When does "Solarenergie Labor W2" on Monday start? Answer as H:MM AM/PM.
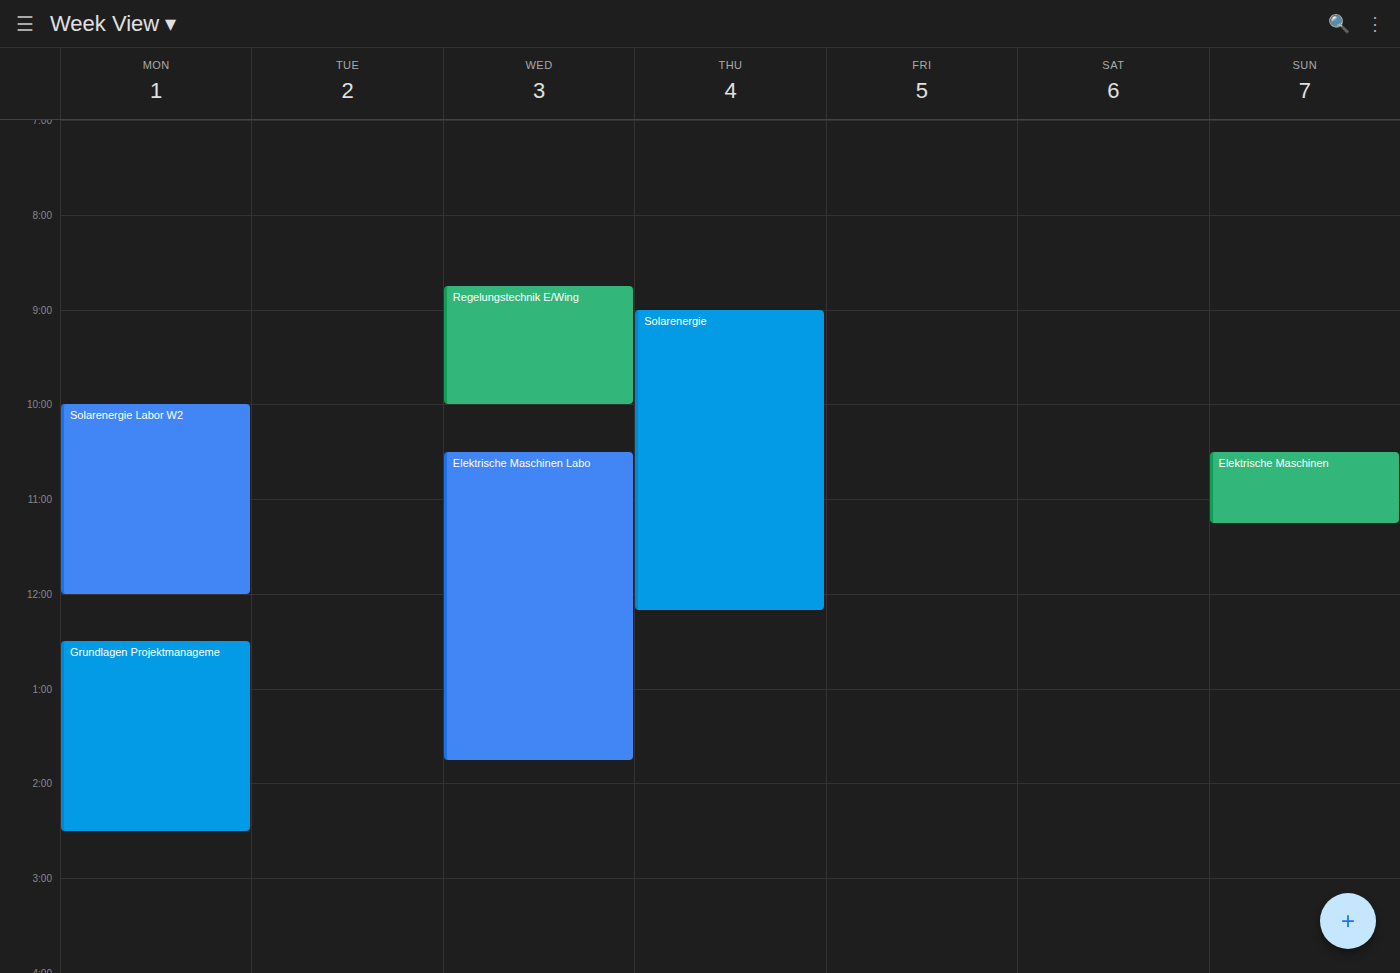
10:00 AM